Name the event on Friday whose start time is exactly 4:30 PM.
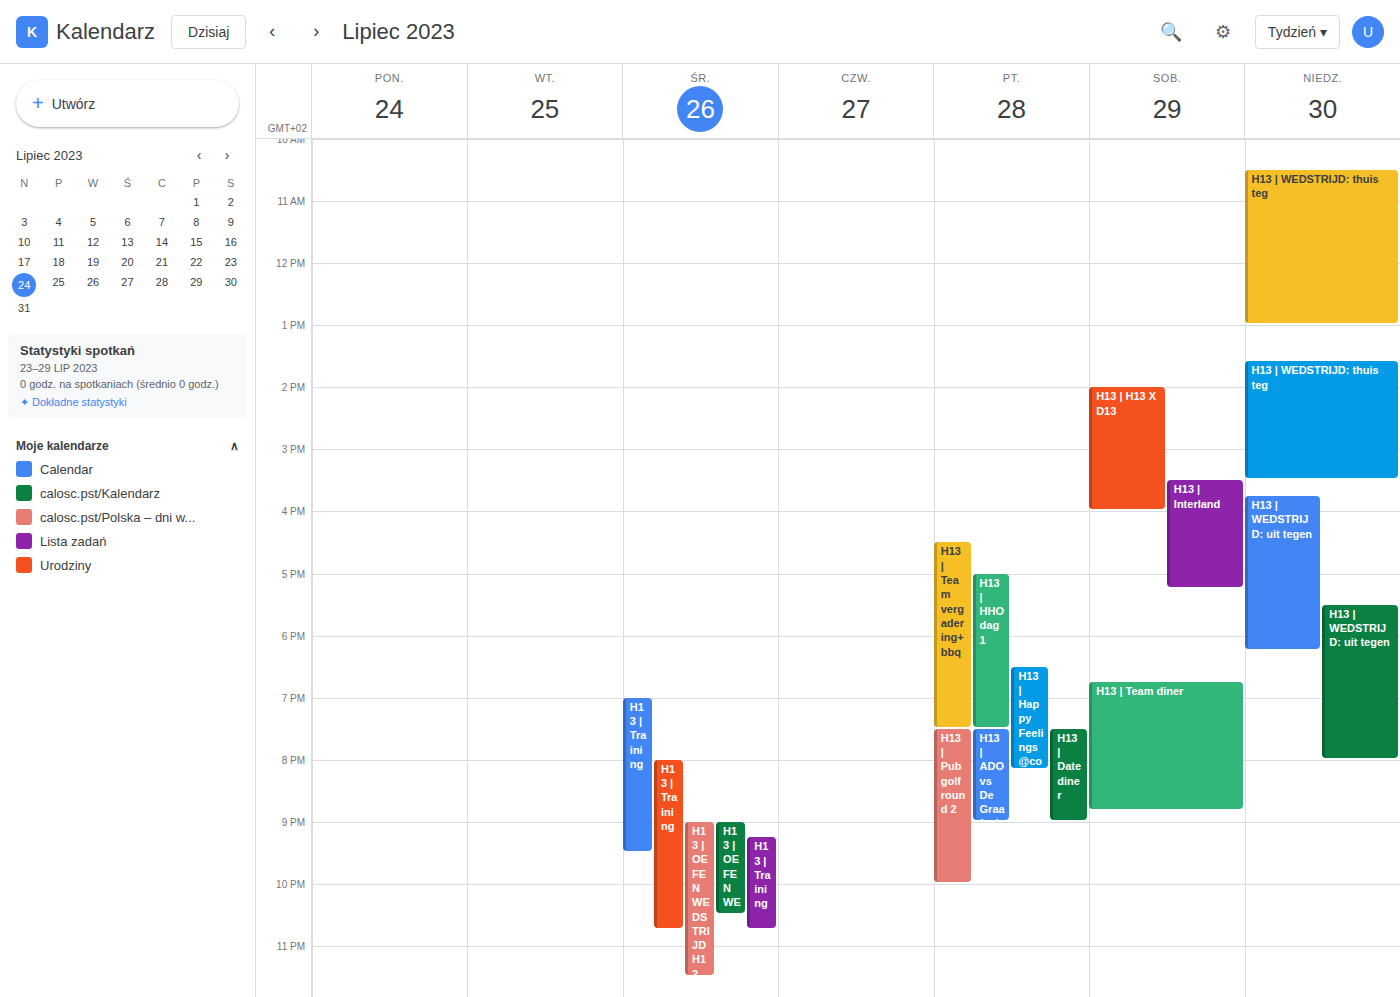
"H13 | Team vergadering+bbq"